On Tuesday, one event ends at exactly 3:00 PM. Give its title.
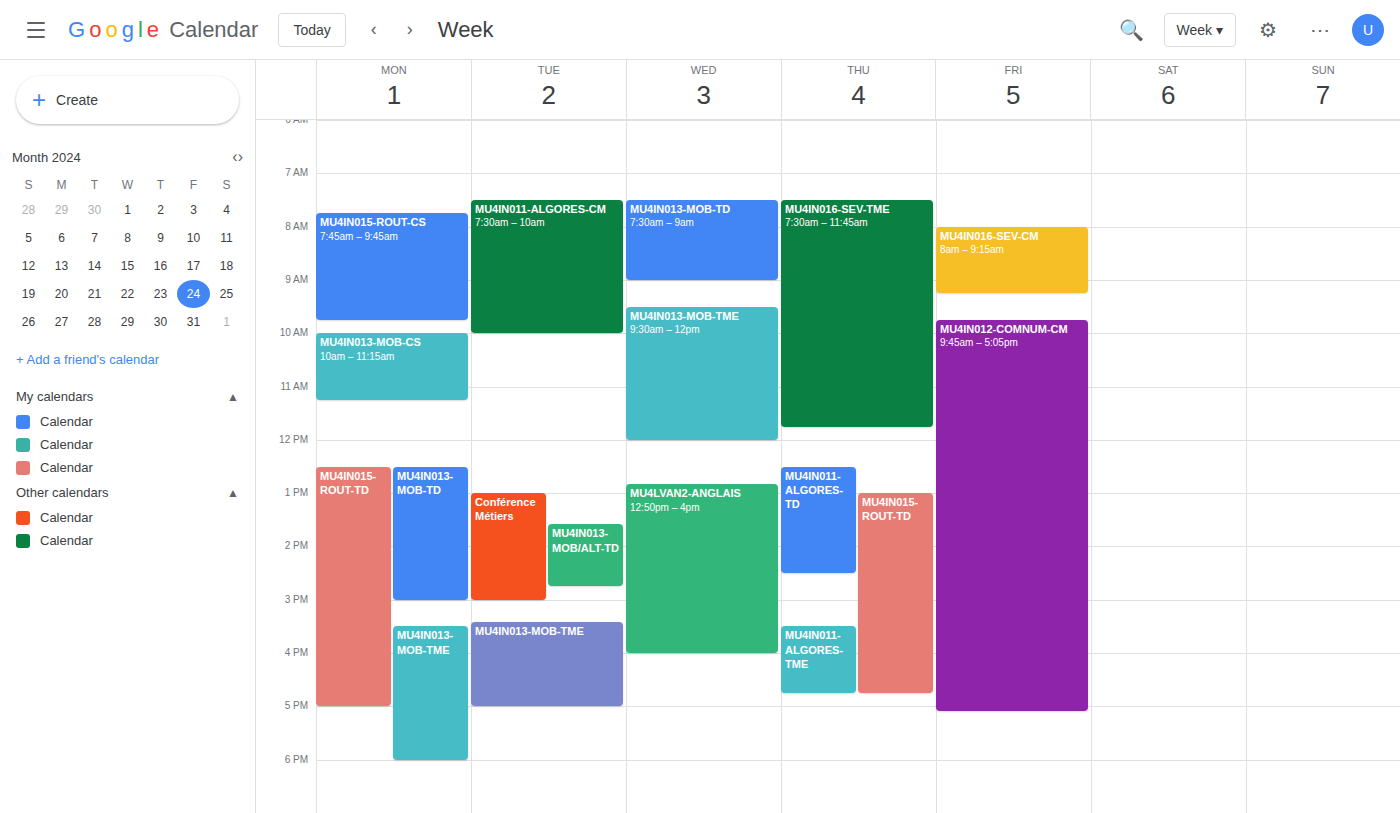
"Conférence Métiers"